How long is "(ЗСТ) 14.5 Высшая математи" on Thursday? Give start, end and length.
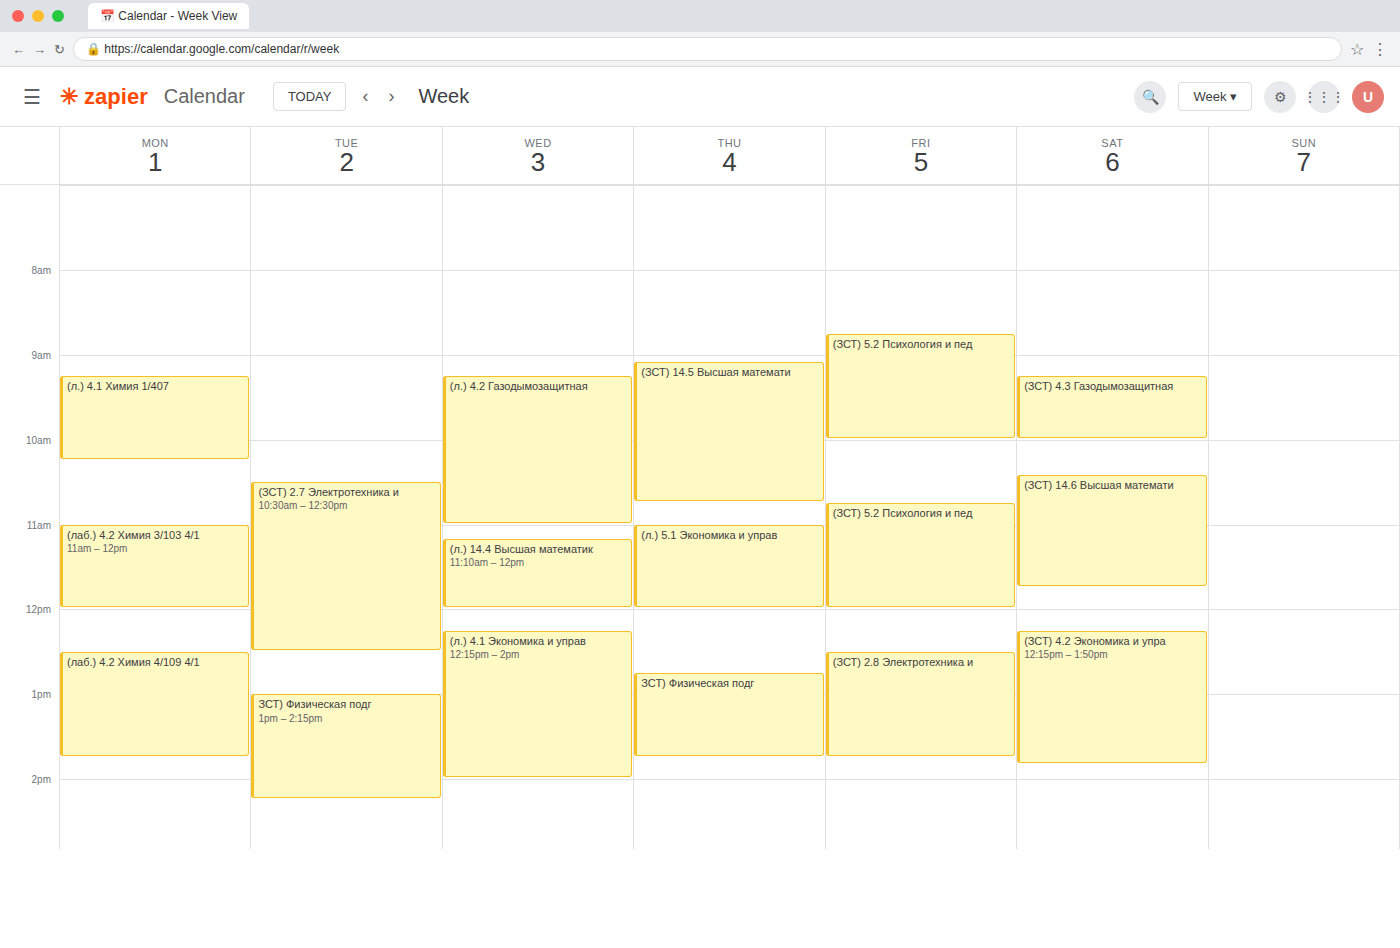
09:05 to 10:45, 1 hour 40 minutes